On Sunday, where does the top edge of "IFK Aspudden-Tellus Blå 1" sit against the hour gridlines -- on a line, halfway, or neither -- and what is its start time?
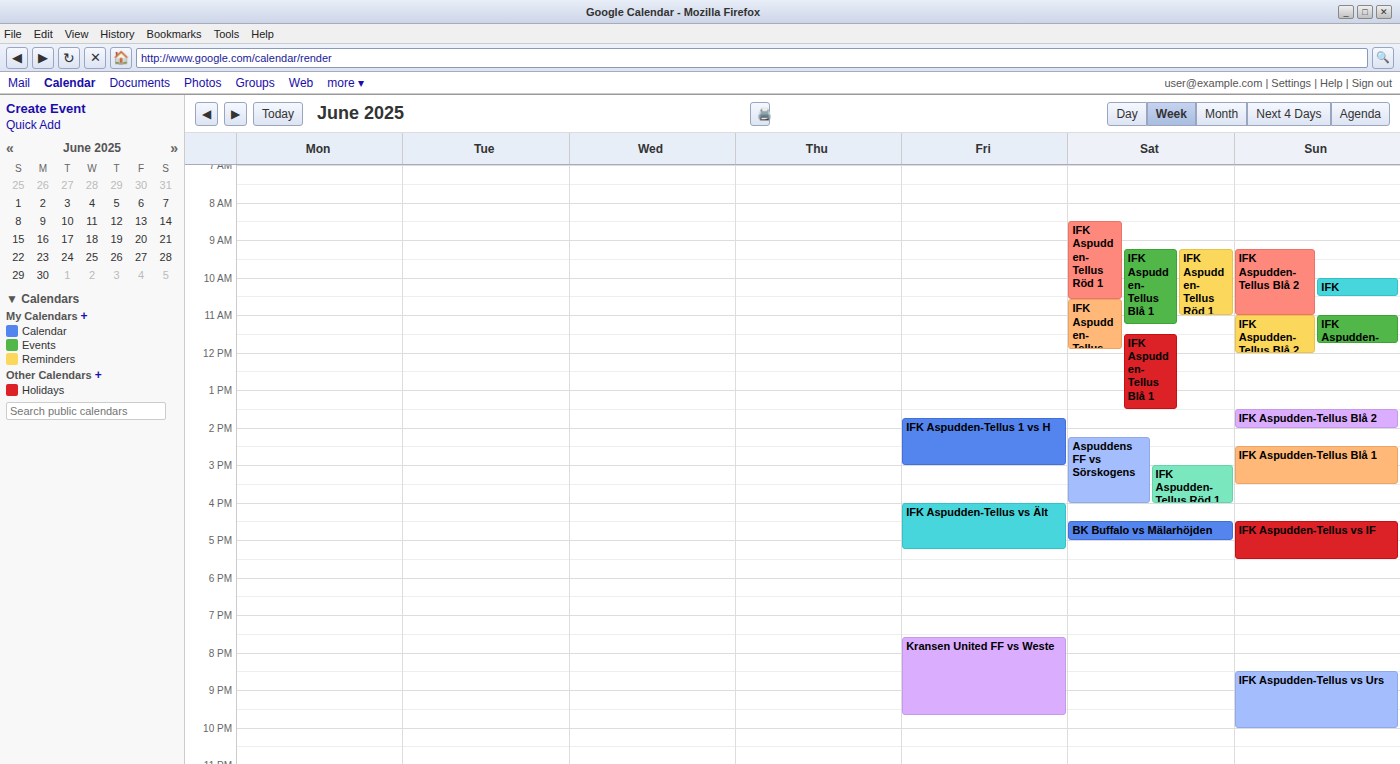
2:30 PM -- halfway between the 2 PM and 3 PM lines.